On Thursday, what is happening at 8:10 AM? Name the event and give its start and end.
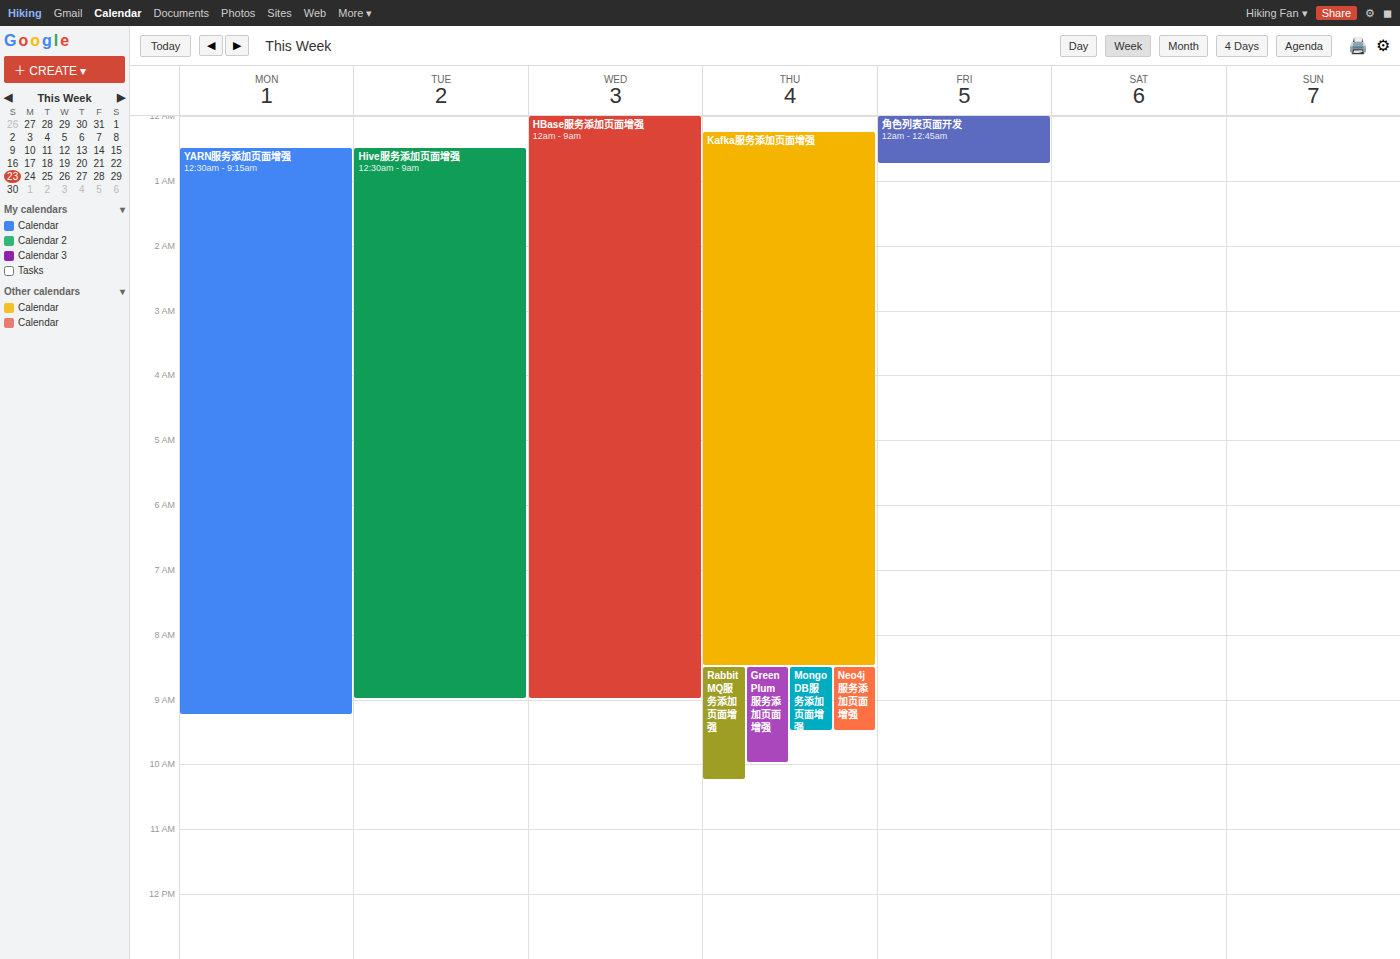
"Kafka服务添加页面增强", 12:15 AM to 8:30 AM